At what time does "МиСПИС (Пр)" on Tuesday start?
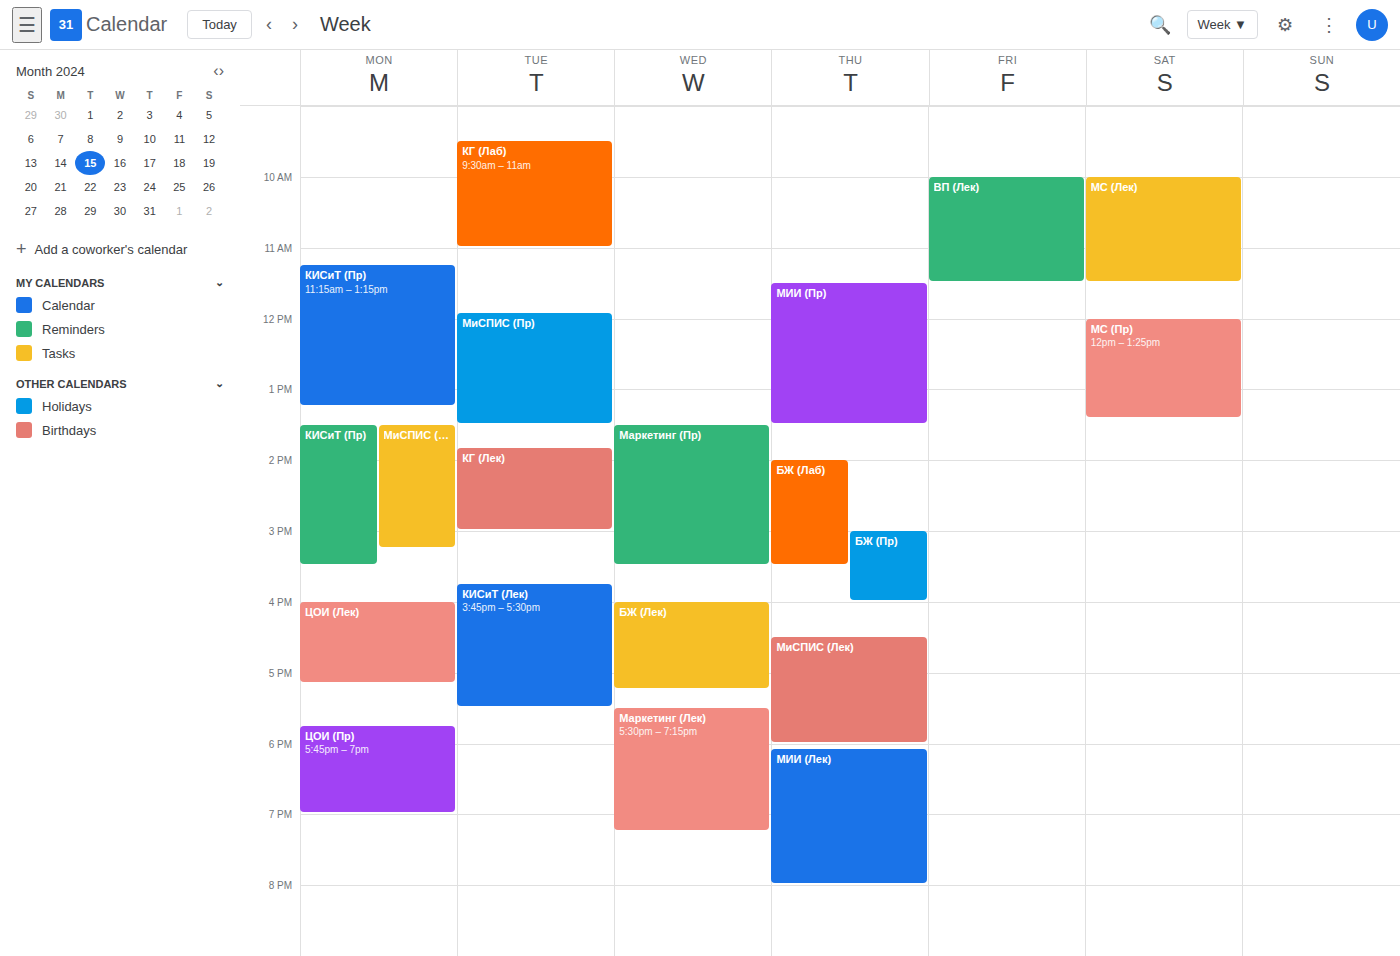
11:55 AM